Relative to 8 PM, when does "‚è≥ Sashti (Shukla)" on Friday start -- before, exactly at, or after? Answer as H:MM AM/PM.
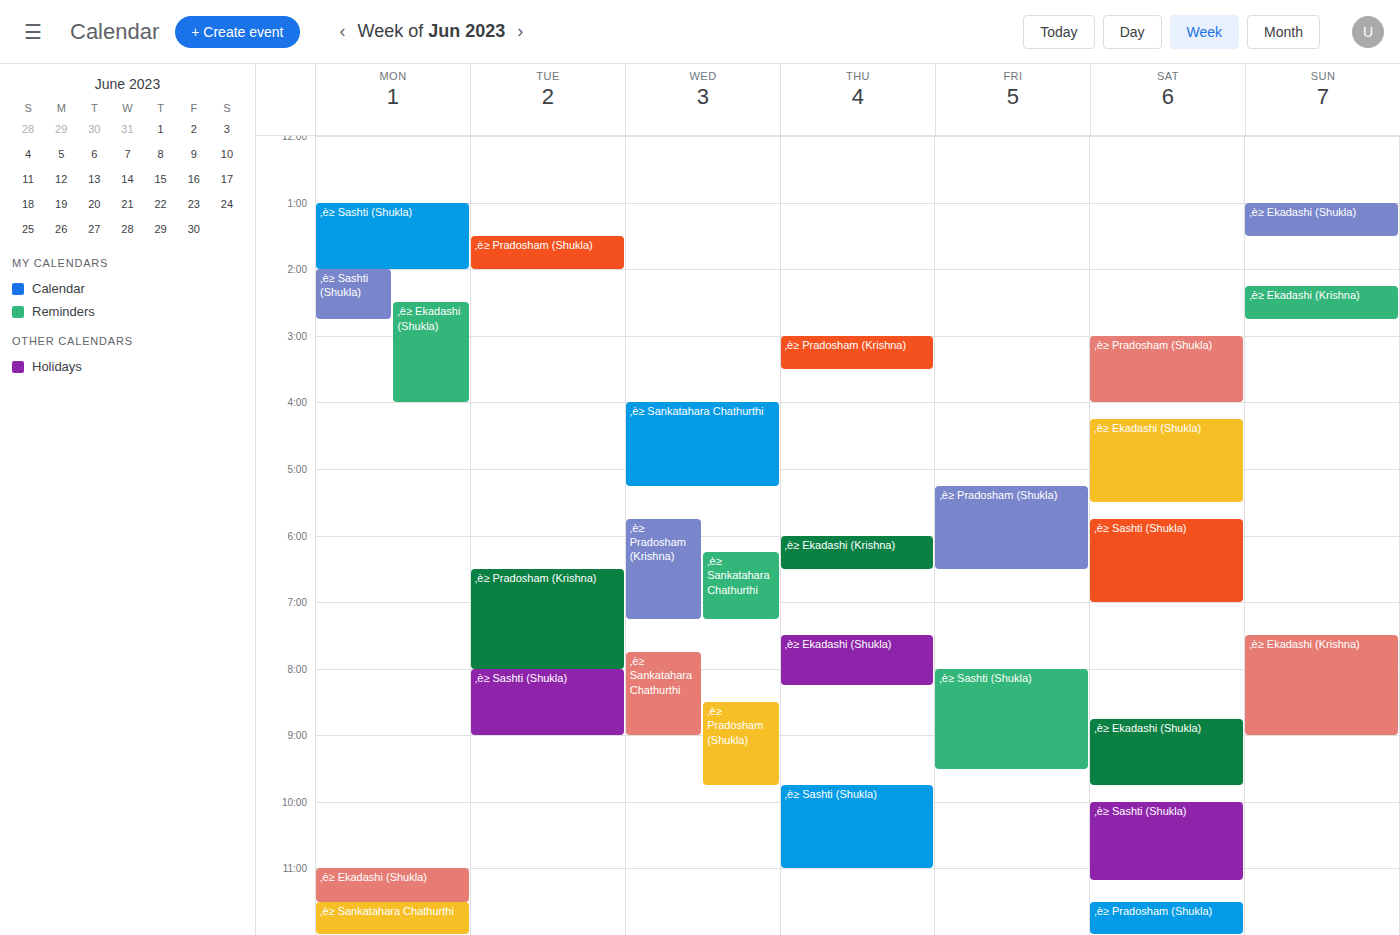
8:00 PM -- exactly at 8 PM, on the 8 PM line.